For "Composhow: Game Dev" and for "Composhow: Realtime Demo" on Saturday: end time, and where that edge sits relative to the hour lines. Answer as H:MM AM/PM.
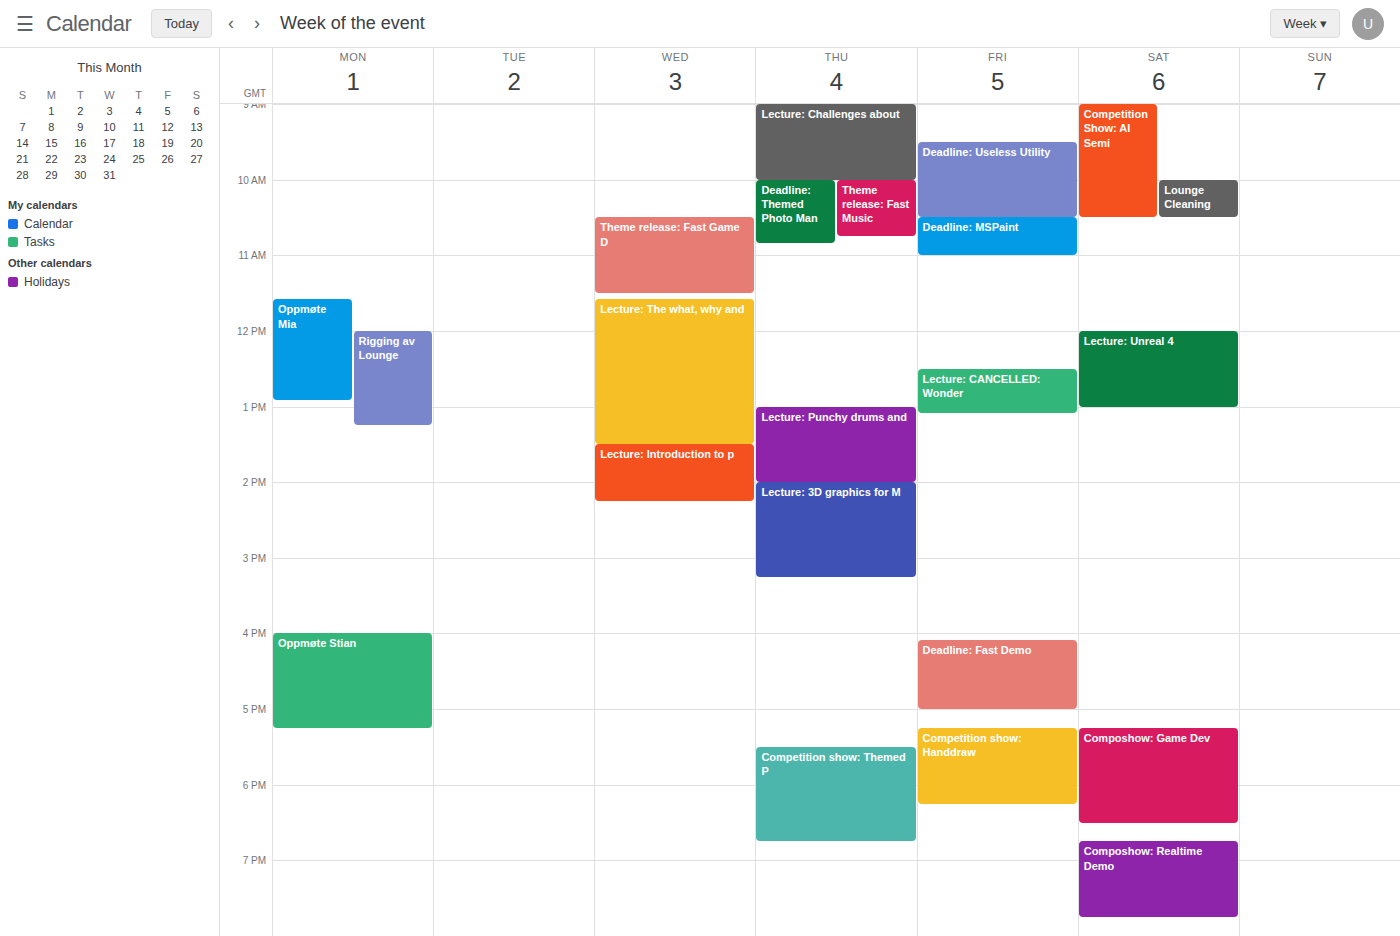
"Composhow: Game Dev": 6:30 PM, halfway between the 6 PM and 7 PM lines. "Composhow: Realtime Demo": 7:45 PM, neither: three quarters of the way from the 7 PM line to the 8 PM line.